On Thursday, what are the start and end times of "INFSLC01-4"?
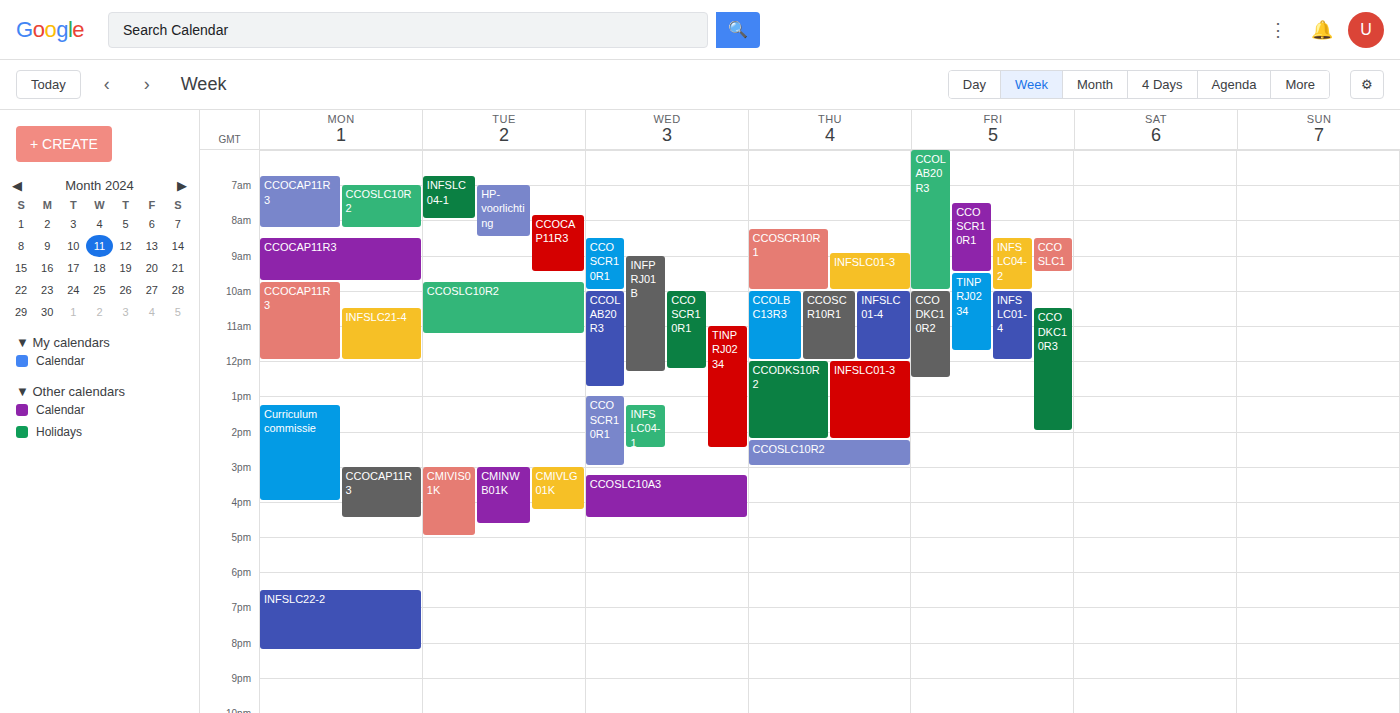
10:00 AM to 12:00 PM